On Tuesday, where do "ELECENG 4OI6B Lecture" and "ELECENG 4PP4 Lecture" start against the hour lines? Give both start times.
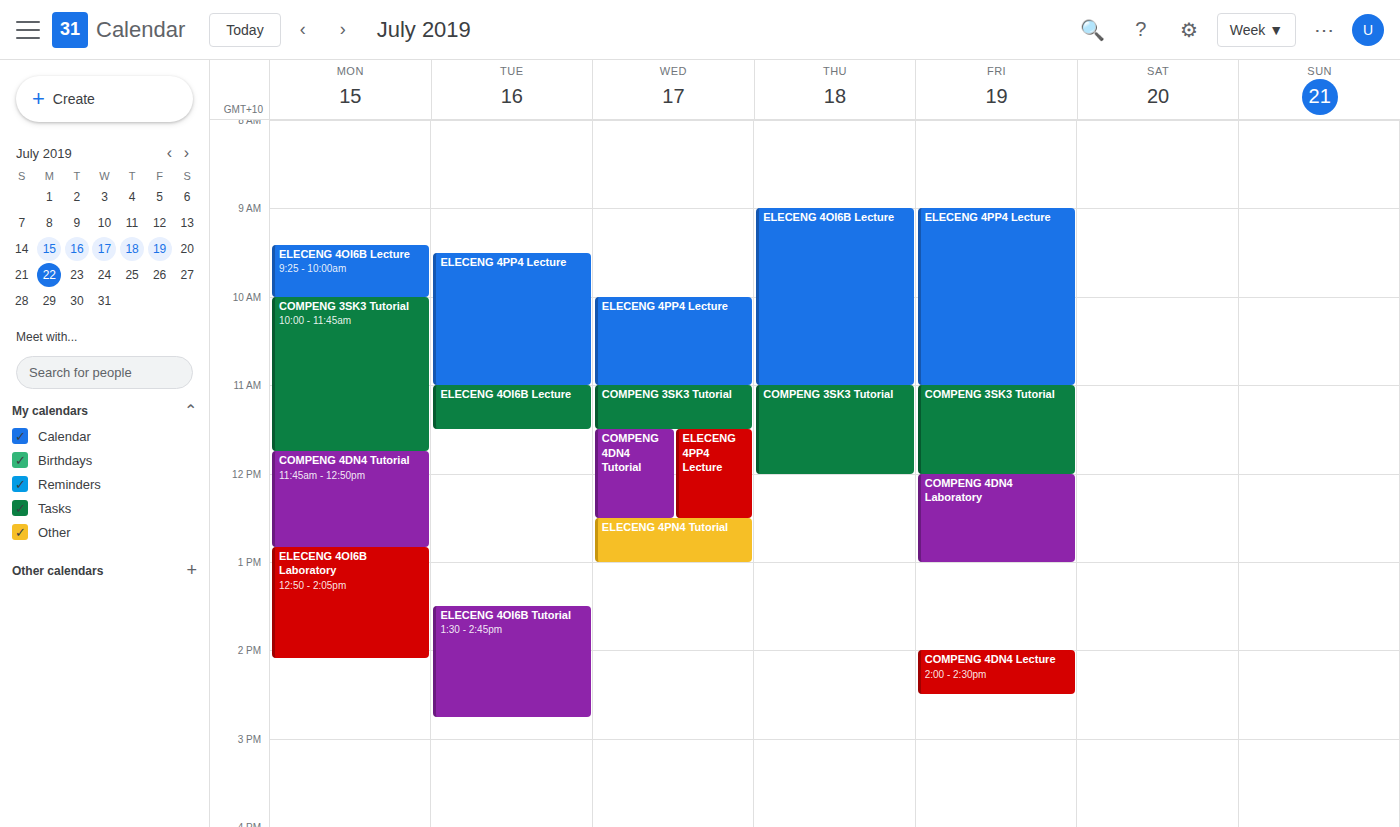
"ELECENG 4OI6B Lecture": 11:00 AM, exactly on the 11 AM line. "ELECENG 4PP4 Lecture": 9:30 AM, halfway between the 9 AM and 10 AM lines.